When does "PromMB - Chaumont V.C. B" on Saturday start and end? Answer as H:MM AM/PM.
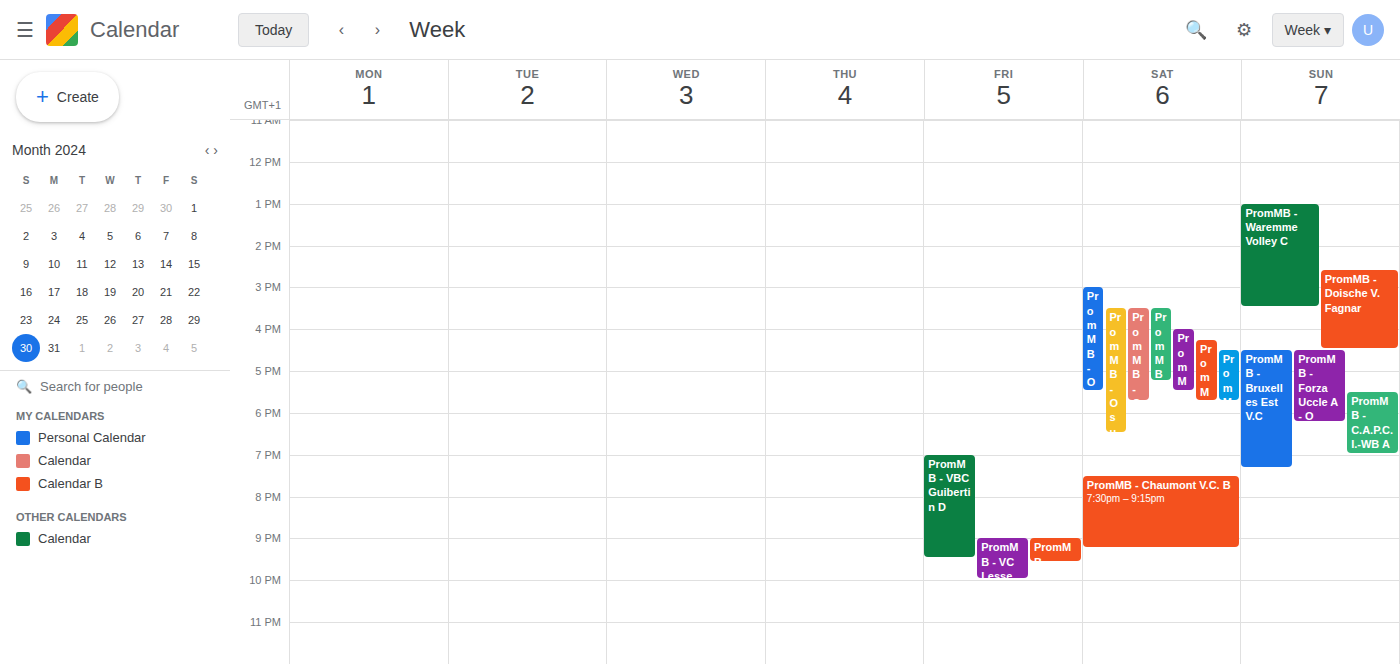
7:30 PM to 9:15 PM